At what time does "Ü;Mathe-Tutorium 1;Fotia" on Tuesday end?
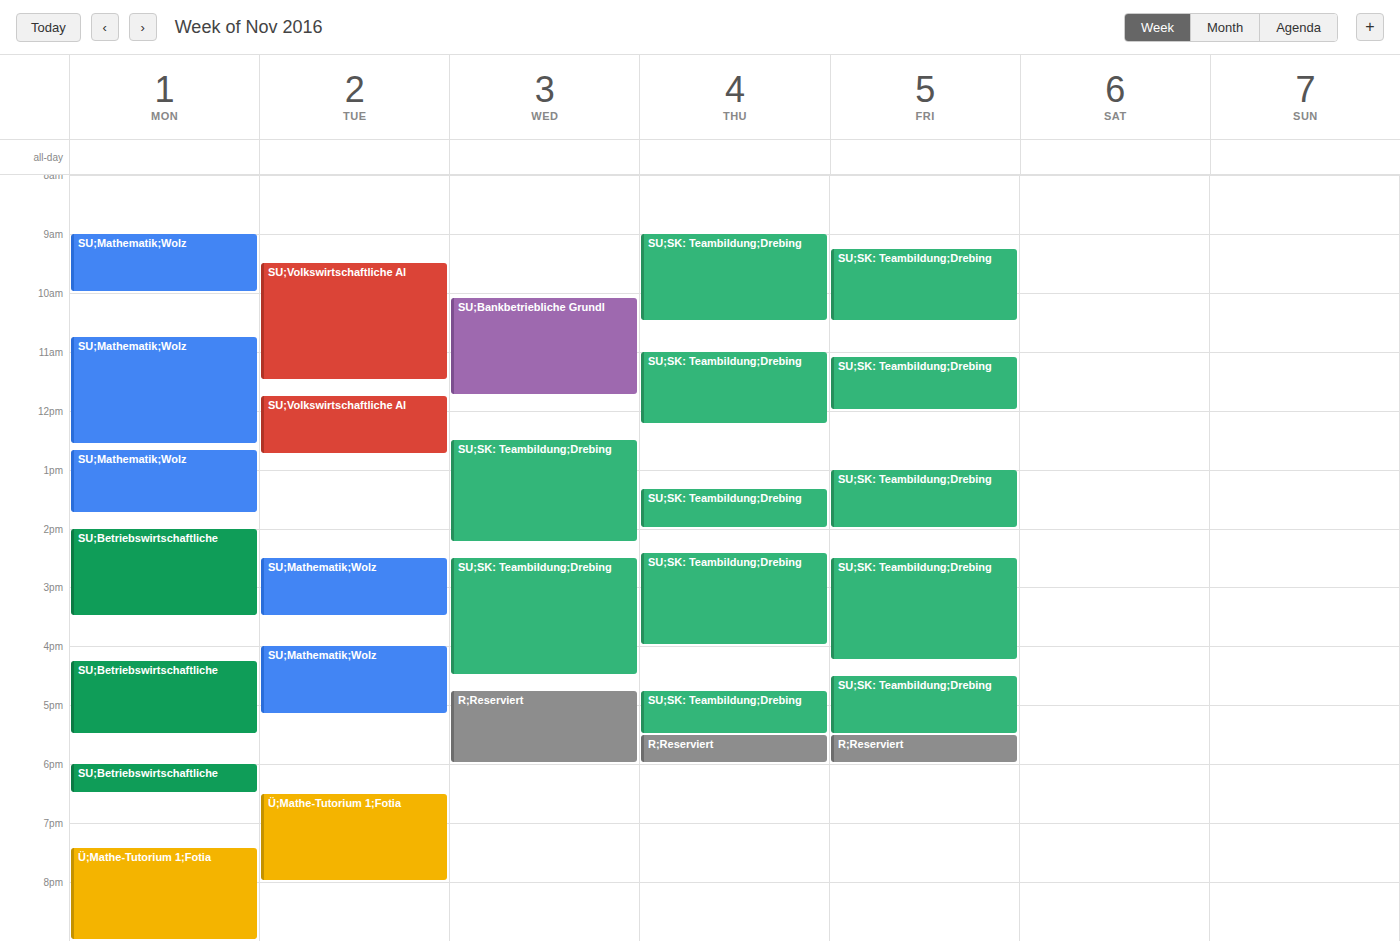
20:00